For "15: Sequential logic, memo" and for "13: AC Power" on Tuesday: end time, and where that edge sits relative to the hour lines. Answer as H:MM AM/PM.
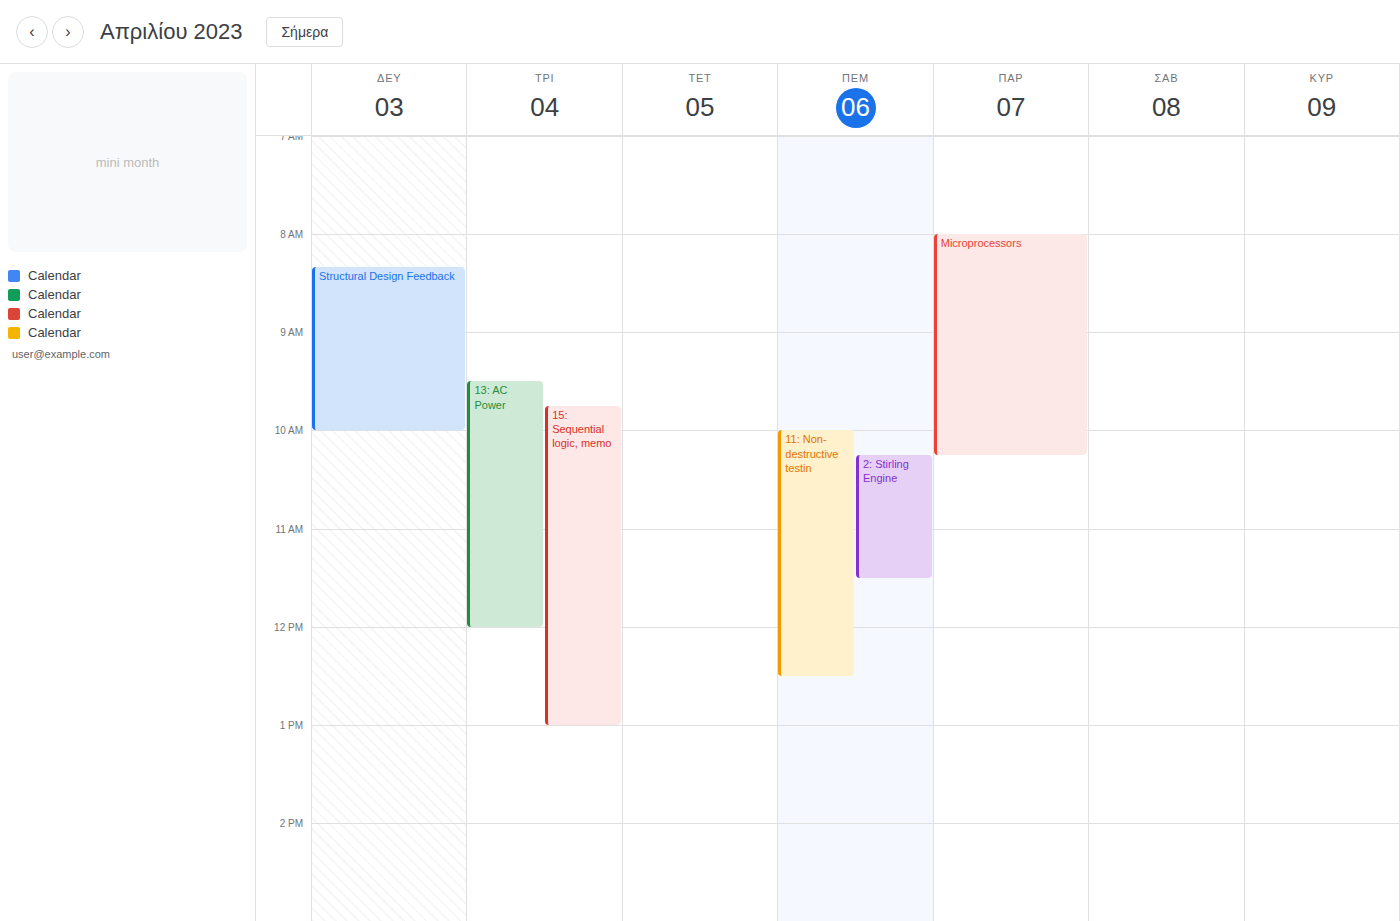
"15: Sequential logic, memo": 1:00 PM, exactly on the 1 PM line. "13: AC Power": 12:00 PM, exactly on the 12 PM line.